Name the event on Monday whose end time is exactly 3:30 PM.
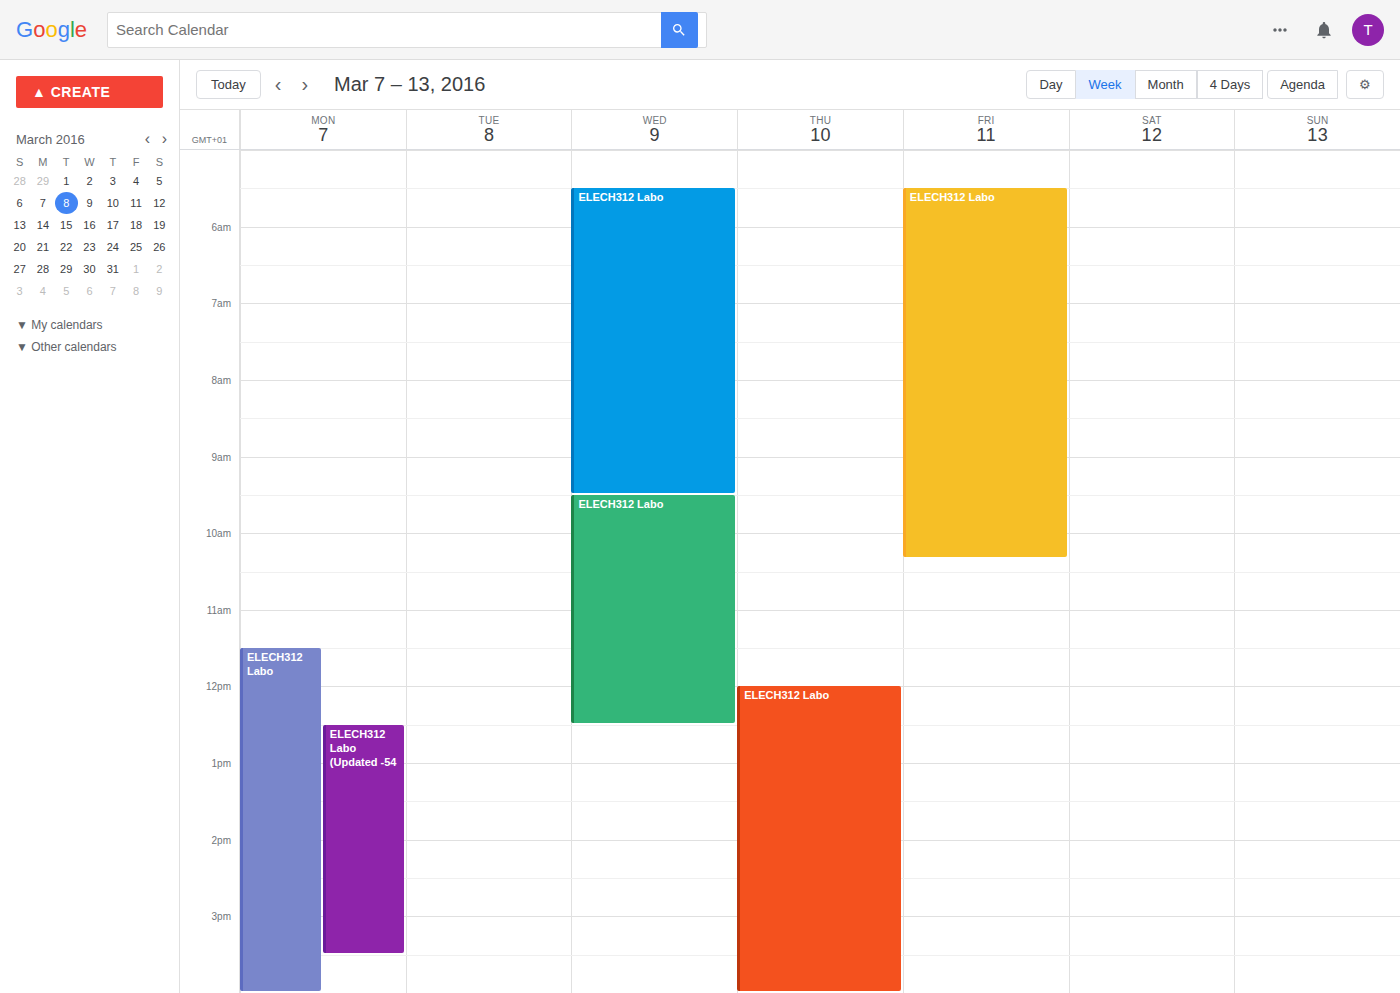
"ELECH312 Labo (Updated -54"